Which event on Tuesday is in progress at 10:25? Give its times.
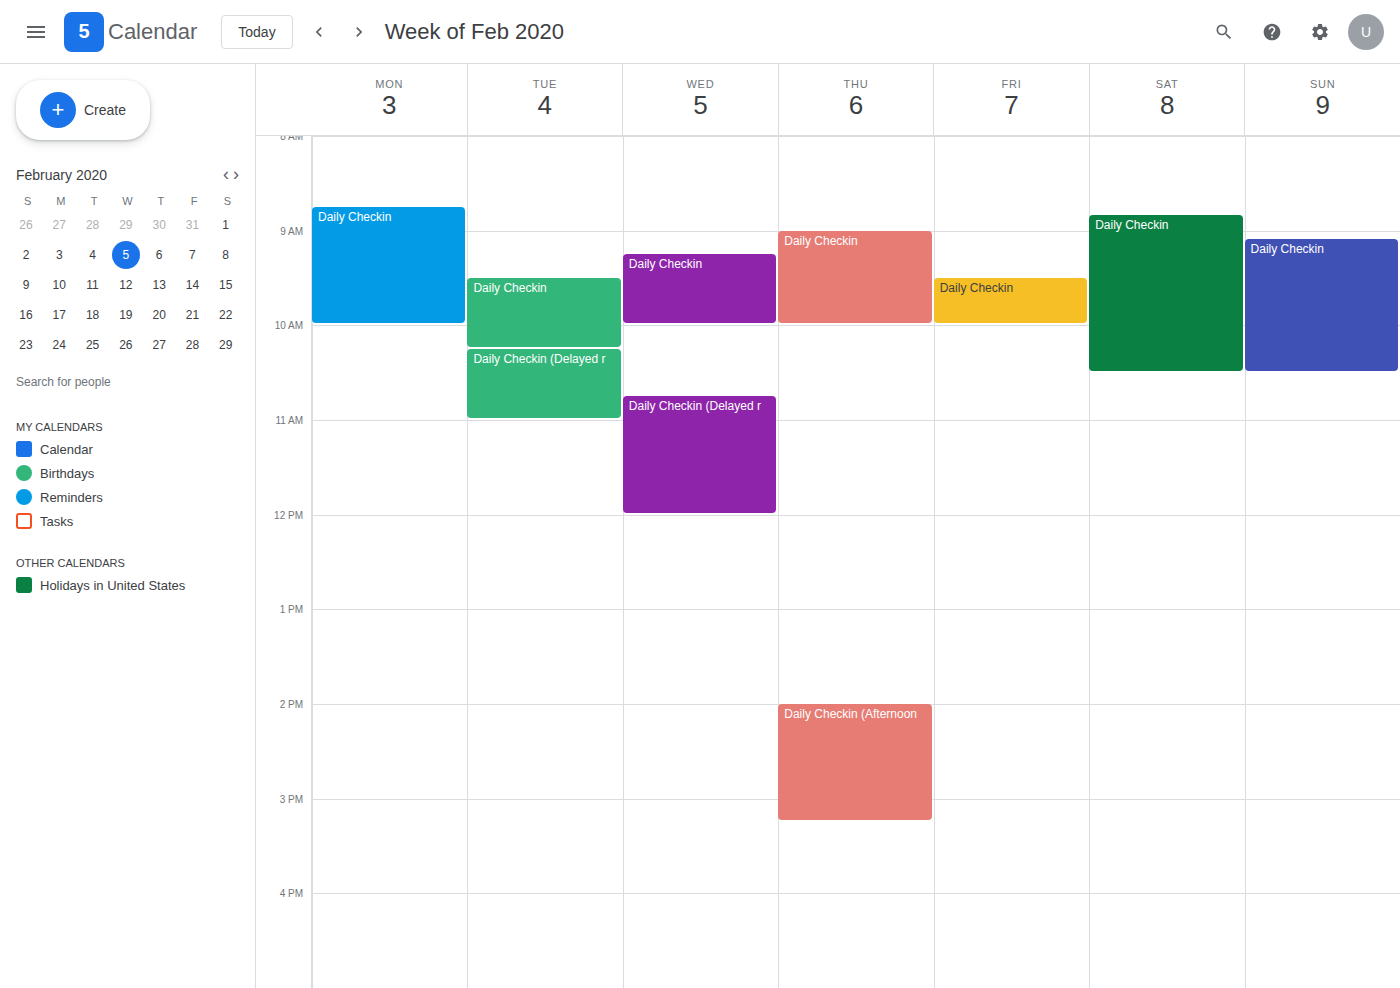
"Daily Checkin (Delayed r", 10:15 to 11:00